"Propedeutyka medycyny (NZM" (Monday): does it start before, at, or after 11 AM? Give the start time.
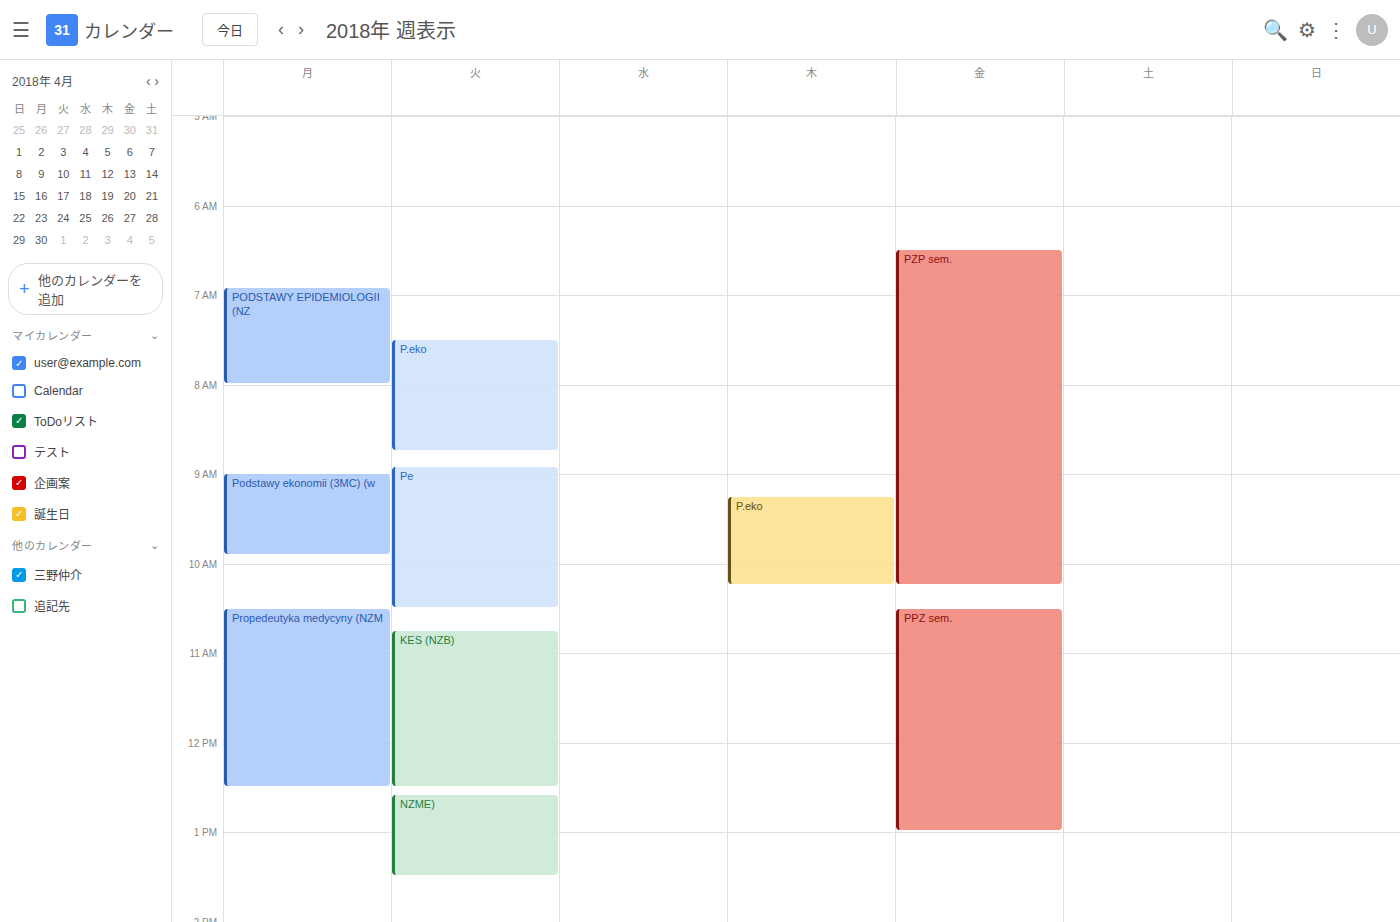
10:30 AM -- before 11 AM, 30 minutes above the 11 AM line.